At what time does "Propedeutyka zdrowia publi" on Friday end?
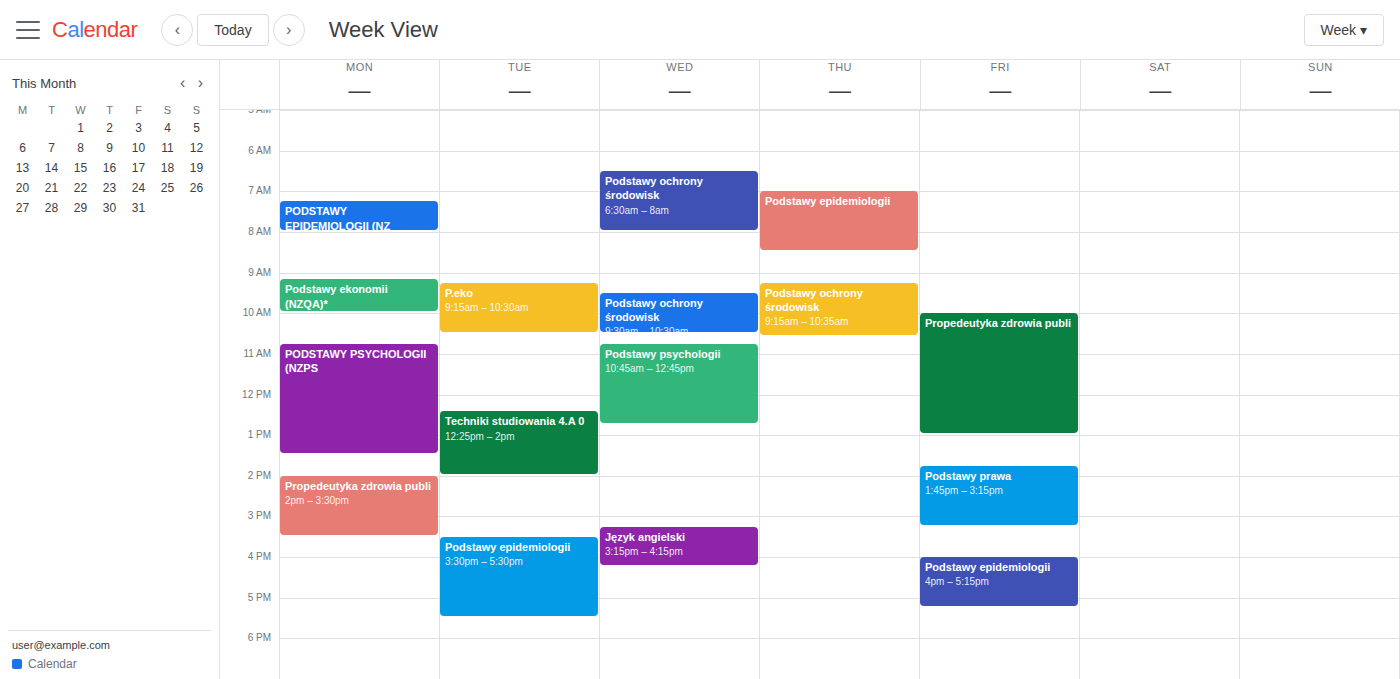
1:00 PM